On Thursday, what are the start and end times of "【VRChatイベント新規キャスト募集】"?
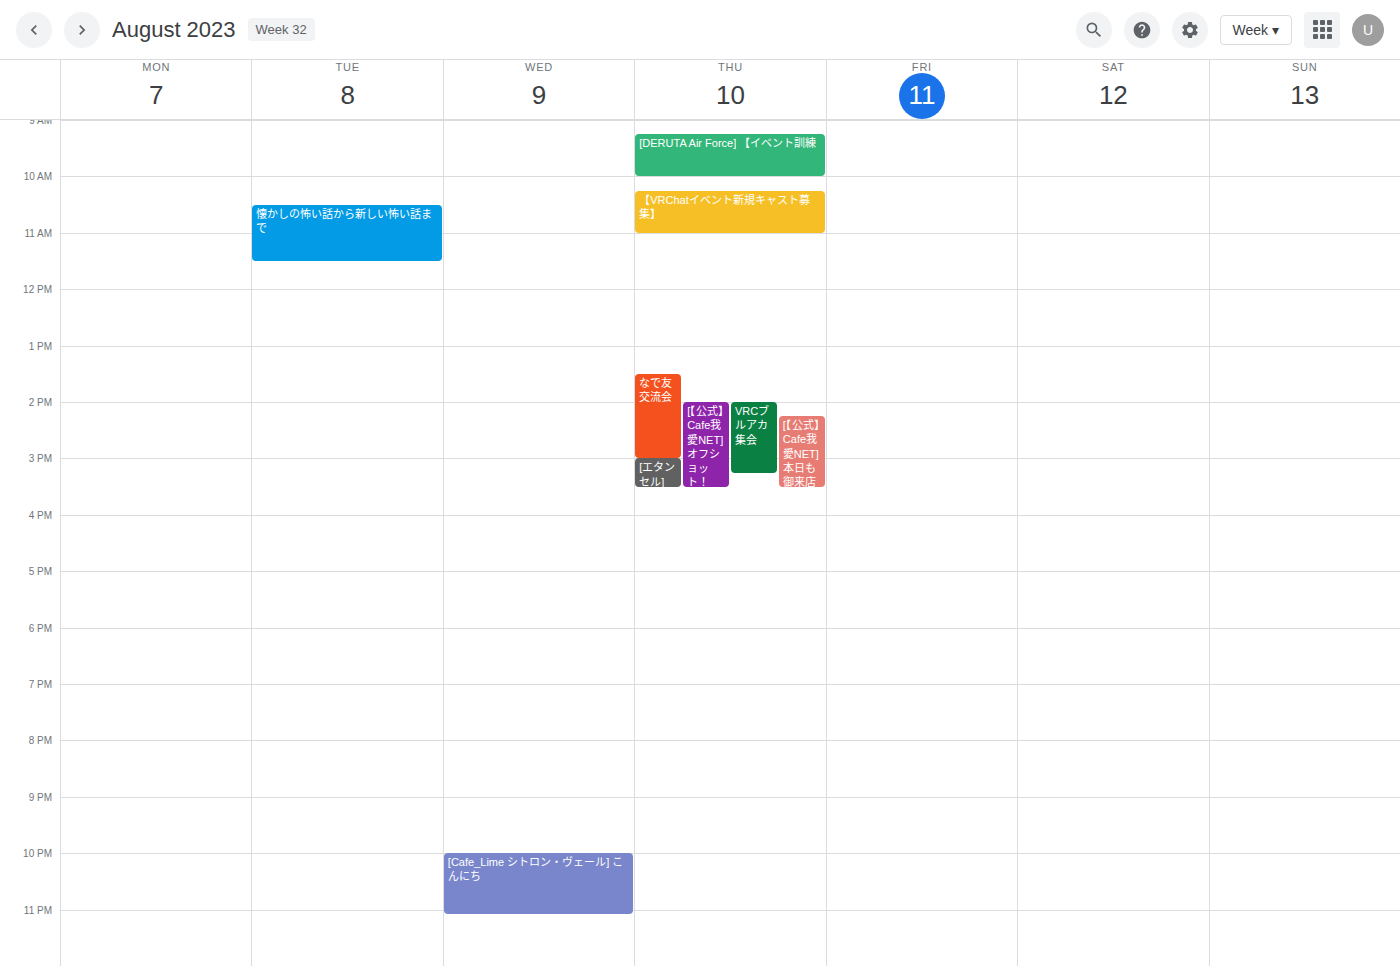
10:15 AM to 11:00 AM